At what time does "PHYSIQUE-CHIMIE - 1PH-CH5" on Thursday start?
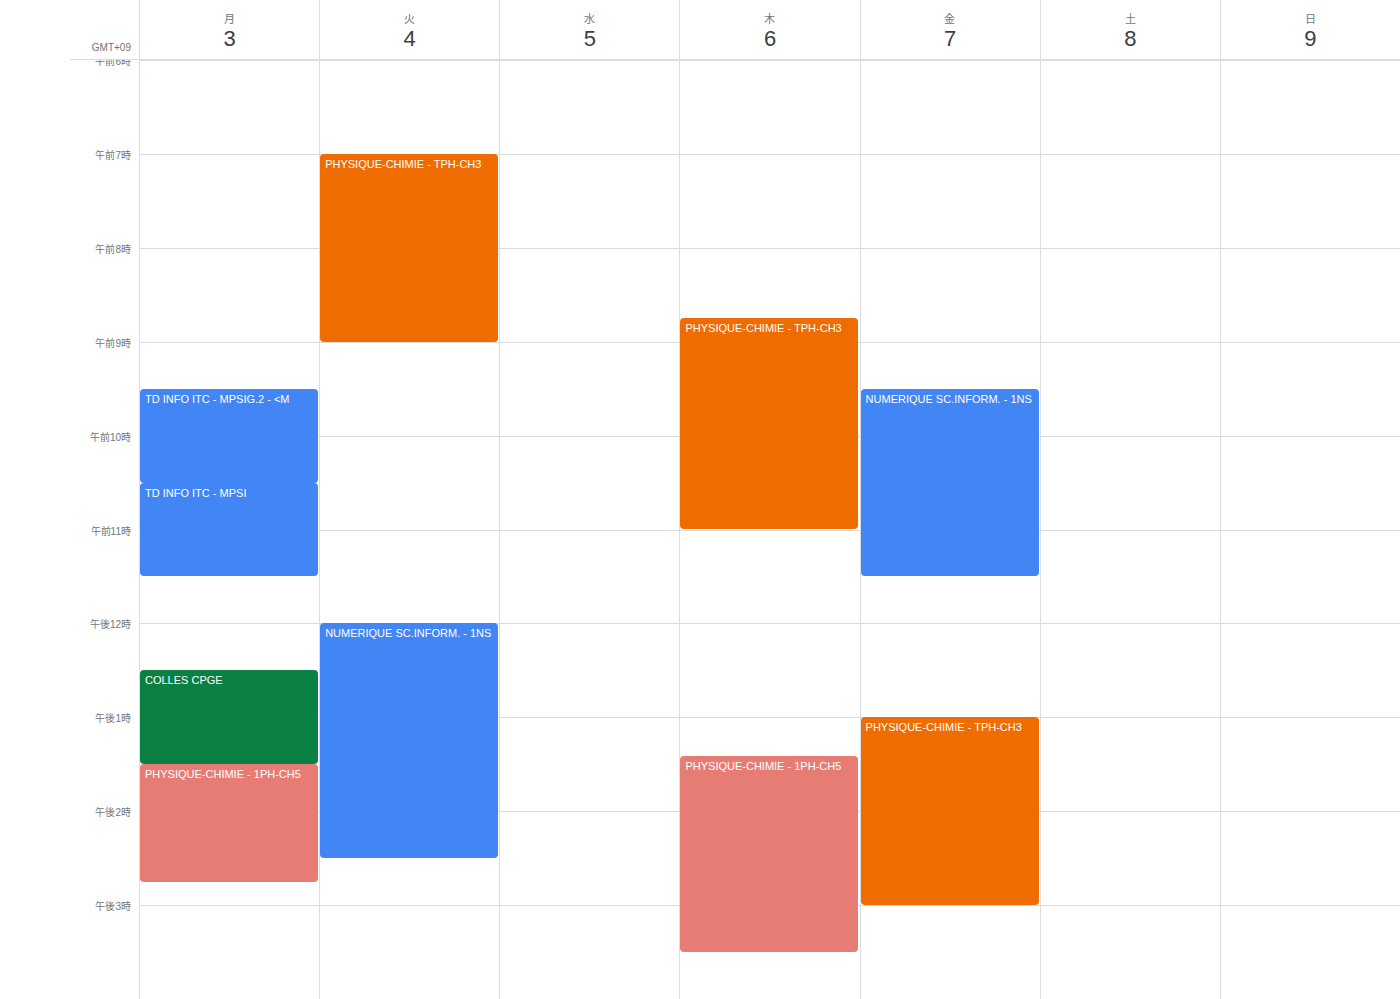
1:25 PM